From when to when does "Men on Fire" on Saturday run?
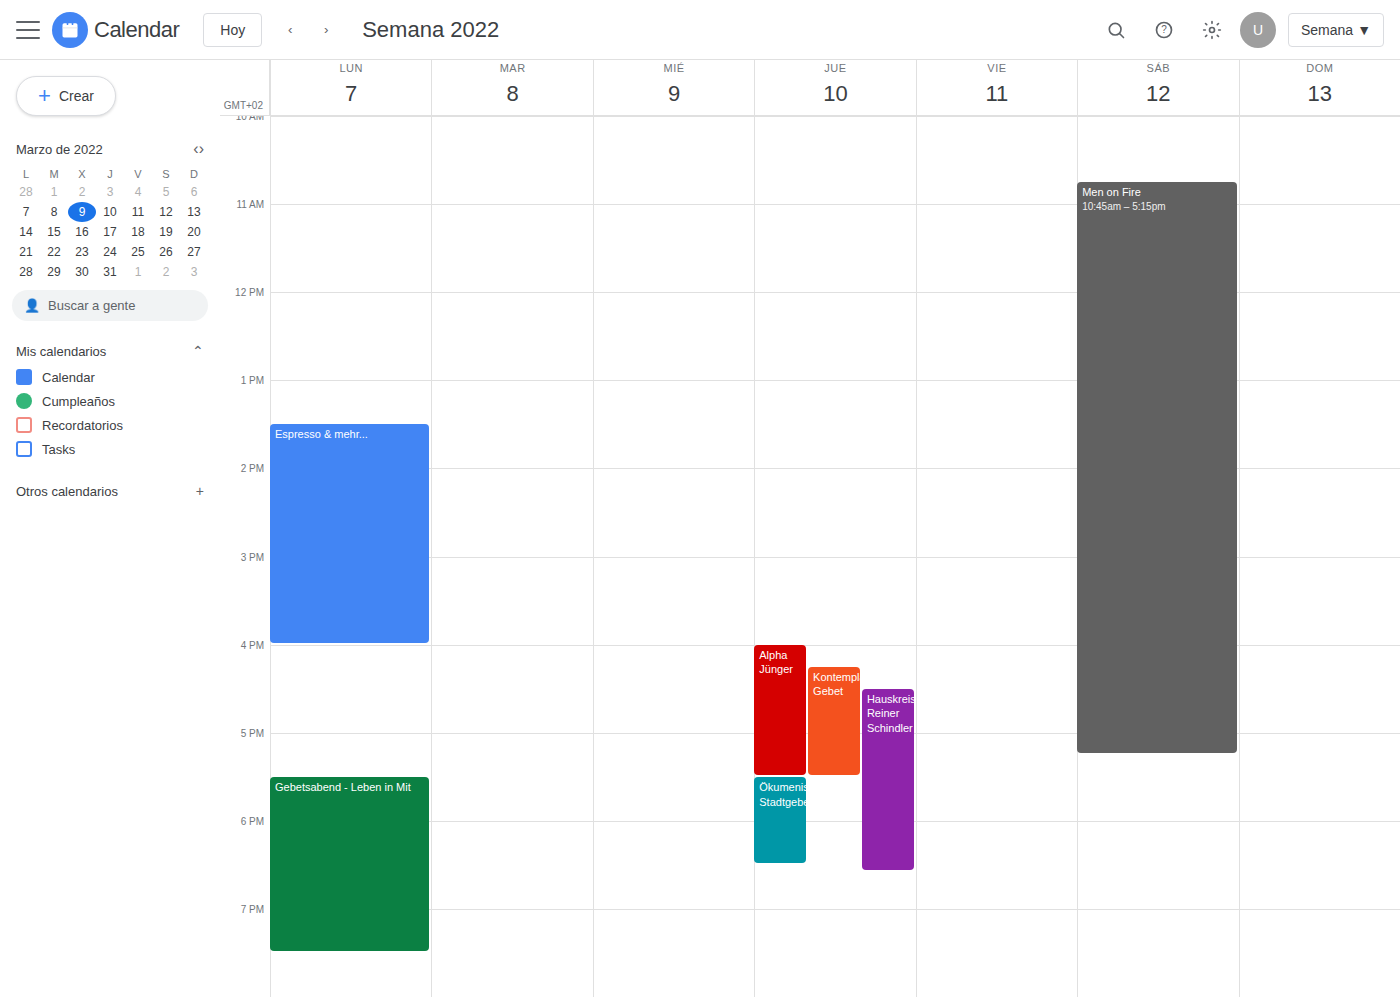
10:45 AM to 5:15 PM